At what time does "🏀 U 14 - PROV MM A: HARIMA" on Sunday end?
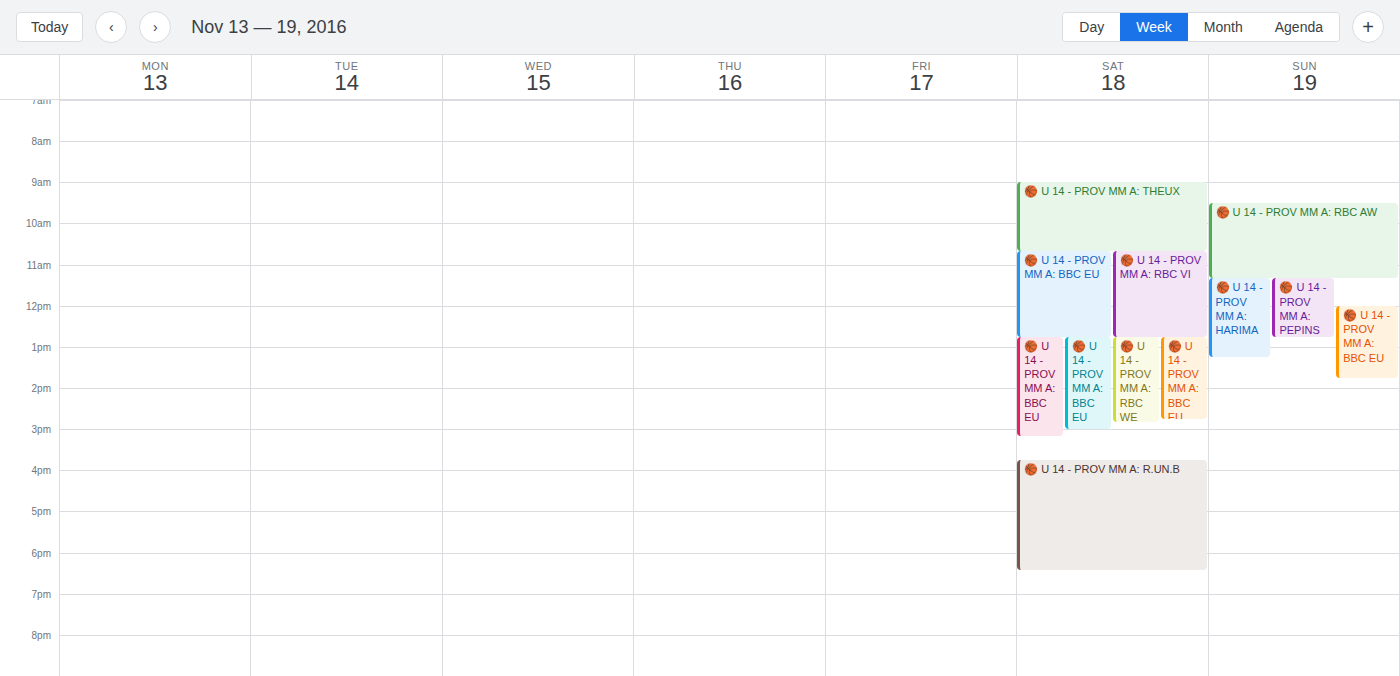
1:15 PM